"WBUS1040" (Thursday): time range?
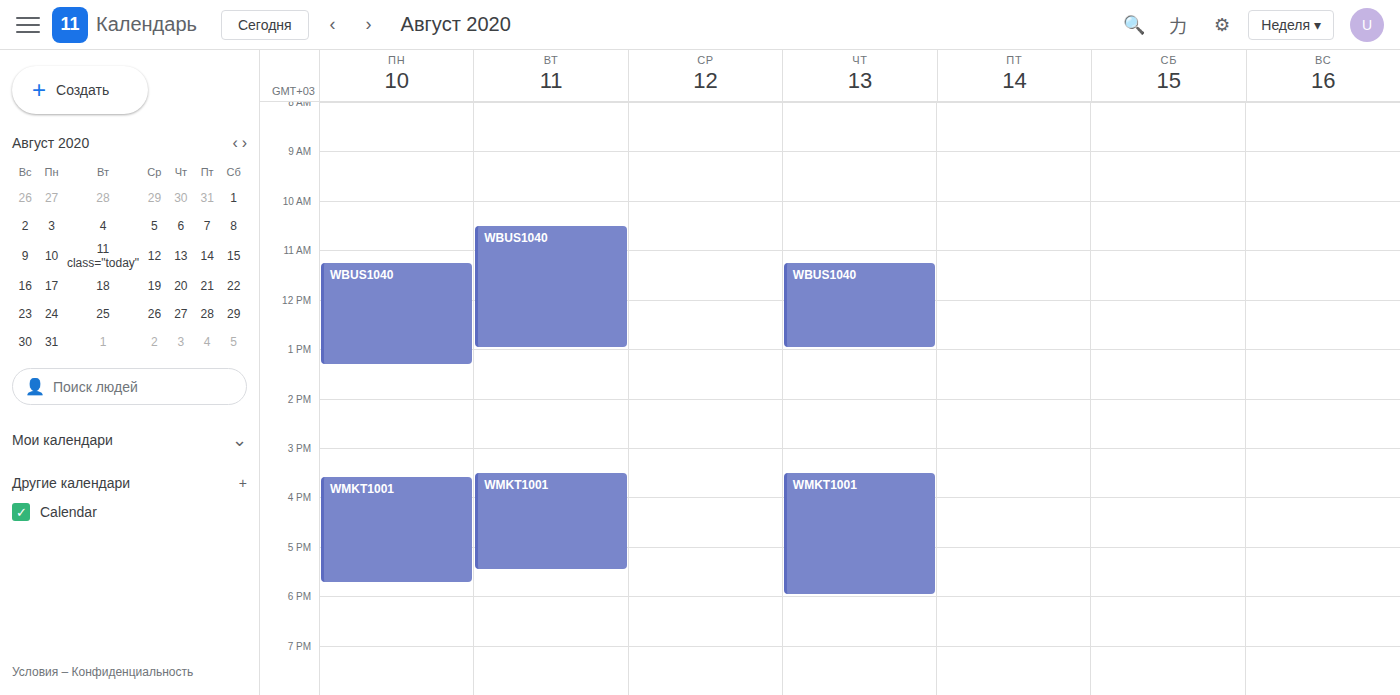
11:15 to 13:00